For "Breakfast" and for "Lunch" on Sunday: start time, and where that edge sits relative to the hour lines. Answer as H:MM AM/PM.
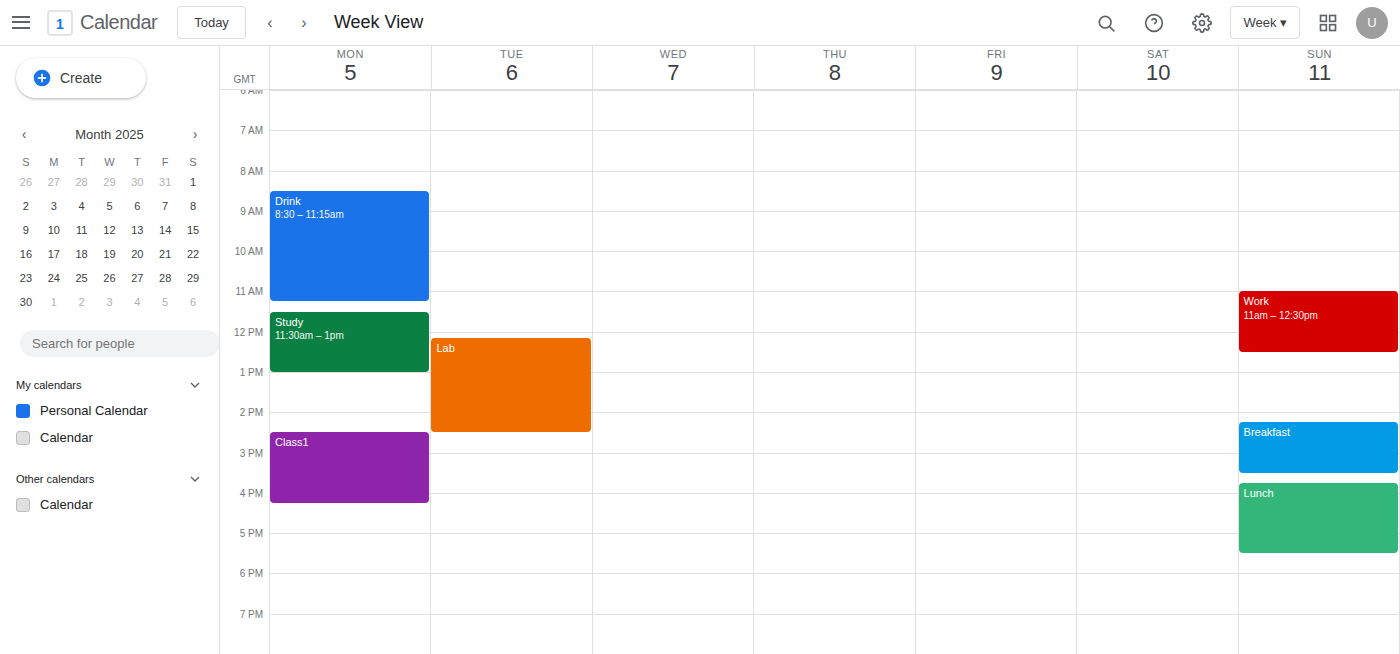
"Breakfast": 2:15 PM, neither: a quarter of the way from the 2 PM line to the 3 PM line. "Lunch": 3:45 PM, neither: three quarters of the way from the 3 PM line to the 4 PM line.